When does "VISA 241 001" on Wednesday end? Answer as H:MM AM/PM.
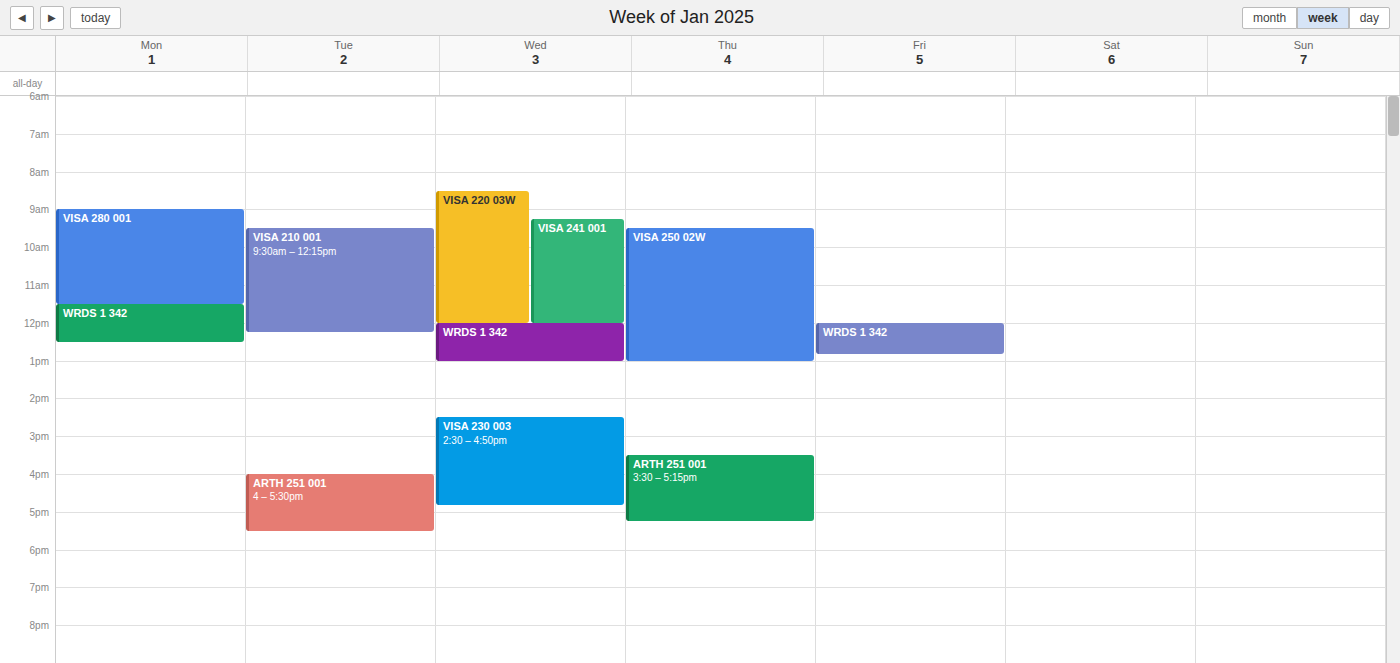
12:00 PM